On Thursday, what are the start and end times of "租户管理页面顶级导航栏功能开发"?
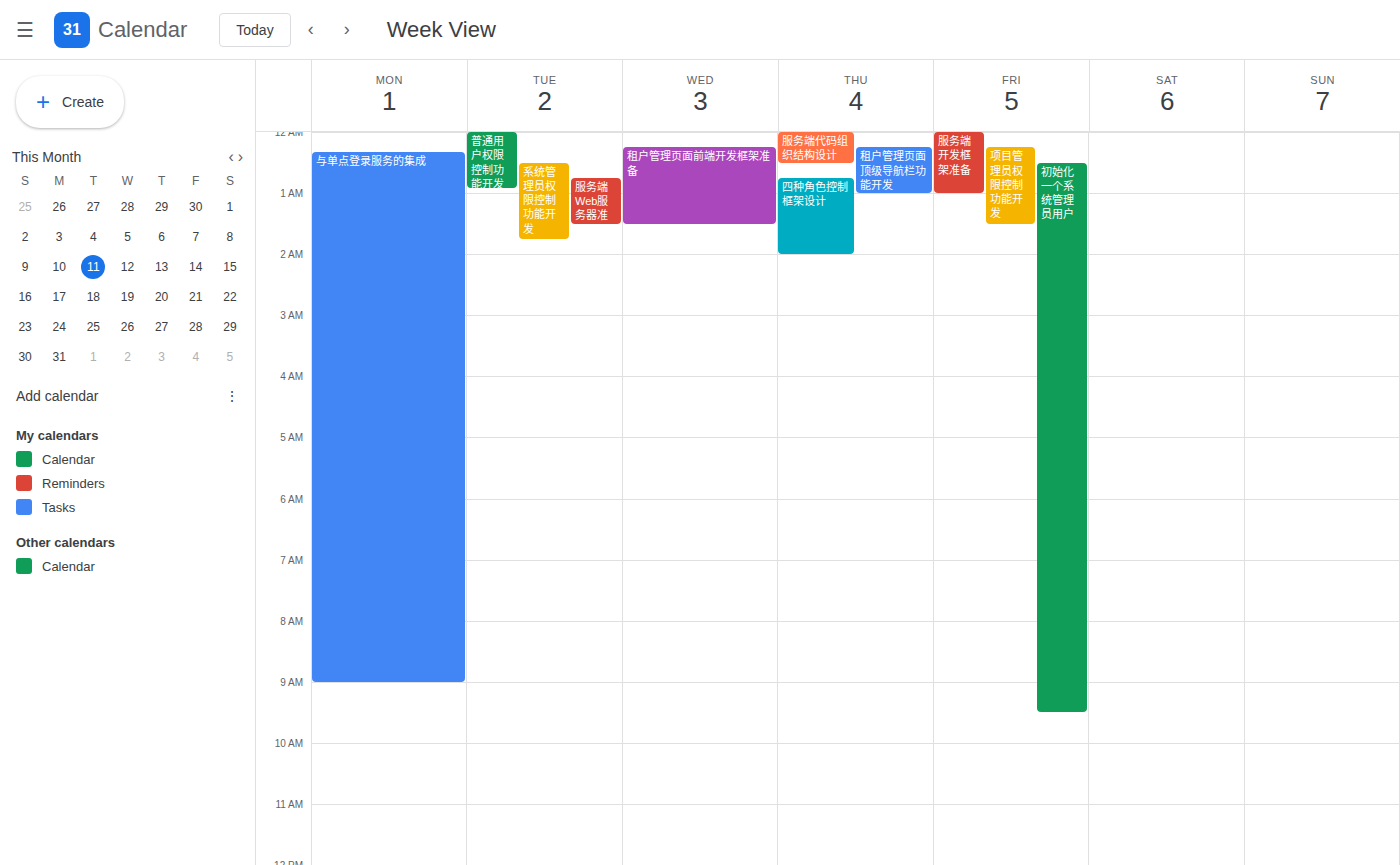
12:15 AM to 1:00 AM